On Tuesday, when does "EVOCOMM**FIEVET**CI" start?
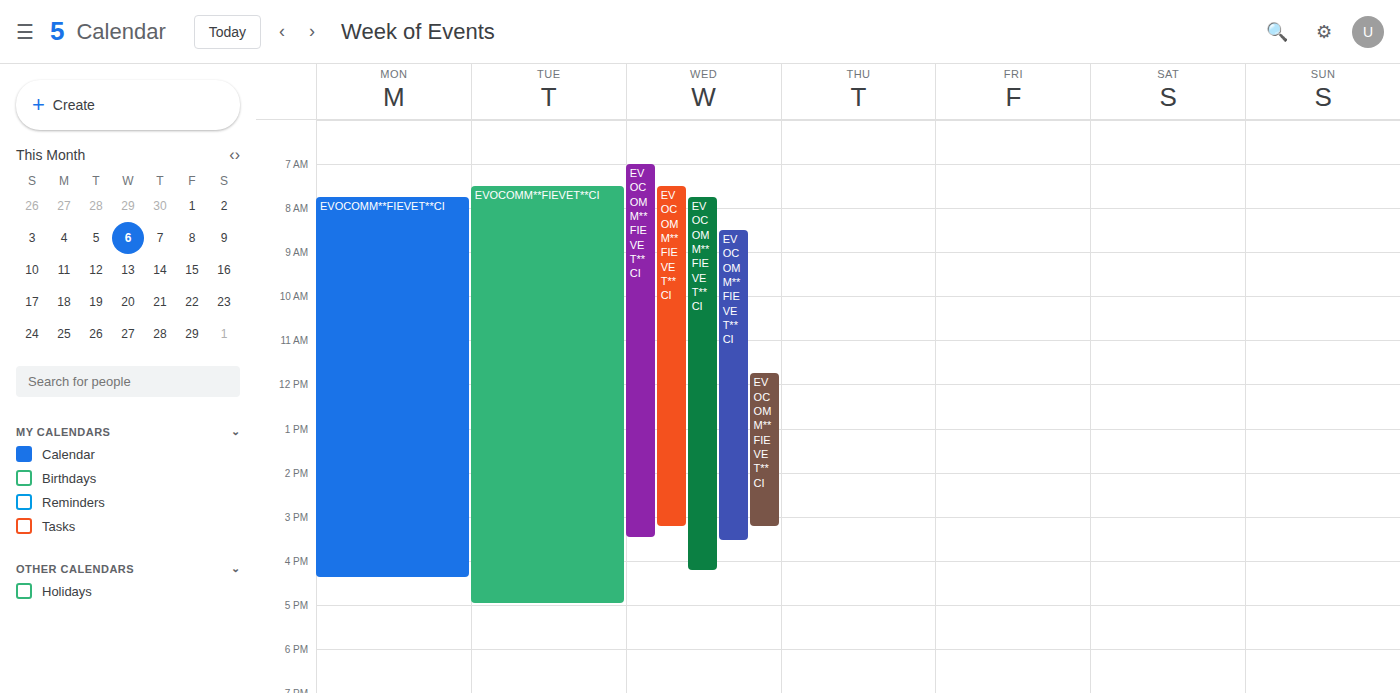
07:30